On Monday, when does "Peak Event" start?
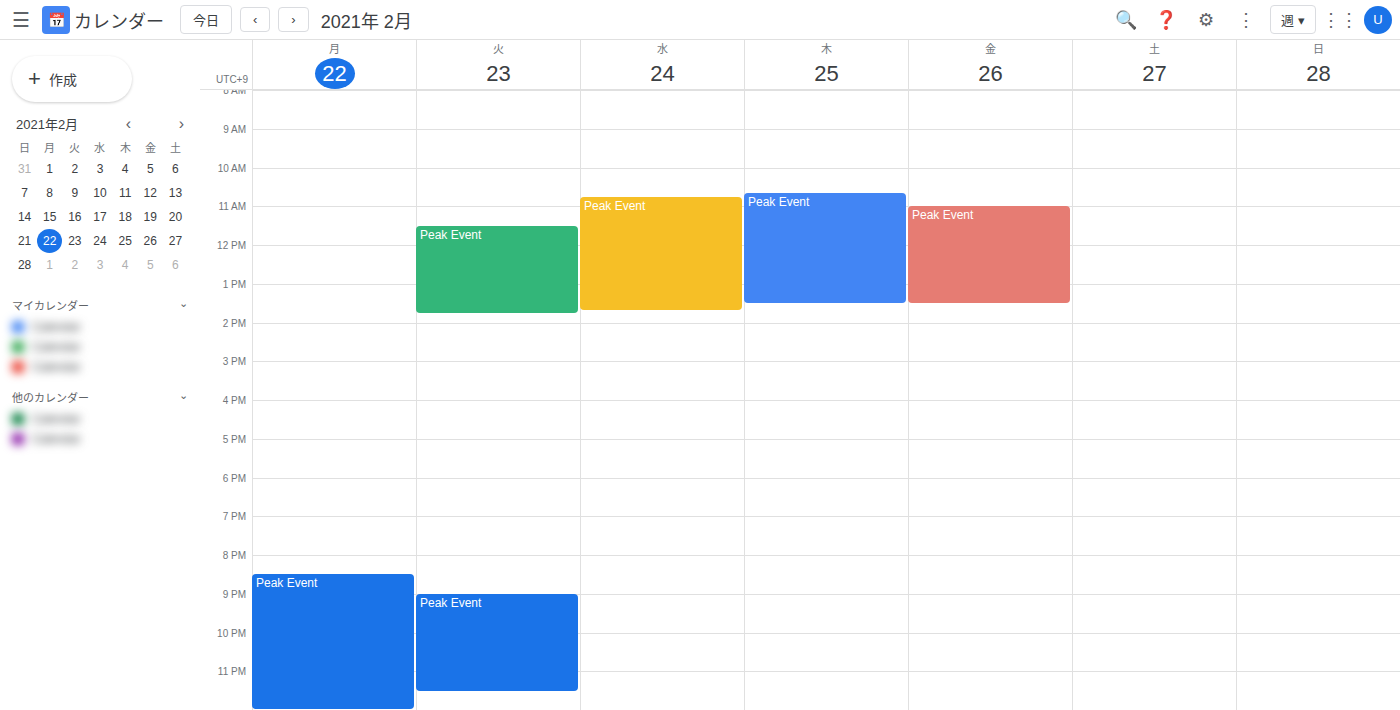
8:30 PM